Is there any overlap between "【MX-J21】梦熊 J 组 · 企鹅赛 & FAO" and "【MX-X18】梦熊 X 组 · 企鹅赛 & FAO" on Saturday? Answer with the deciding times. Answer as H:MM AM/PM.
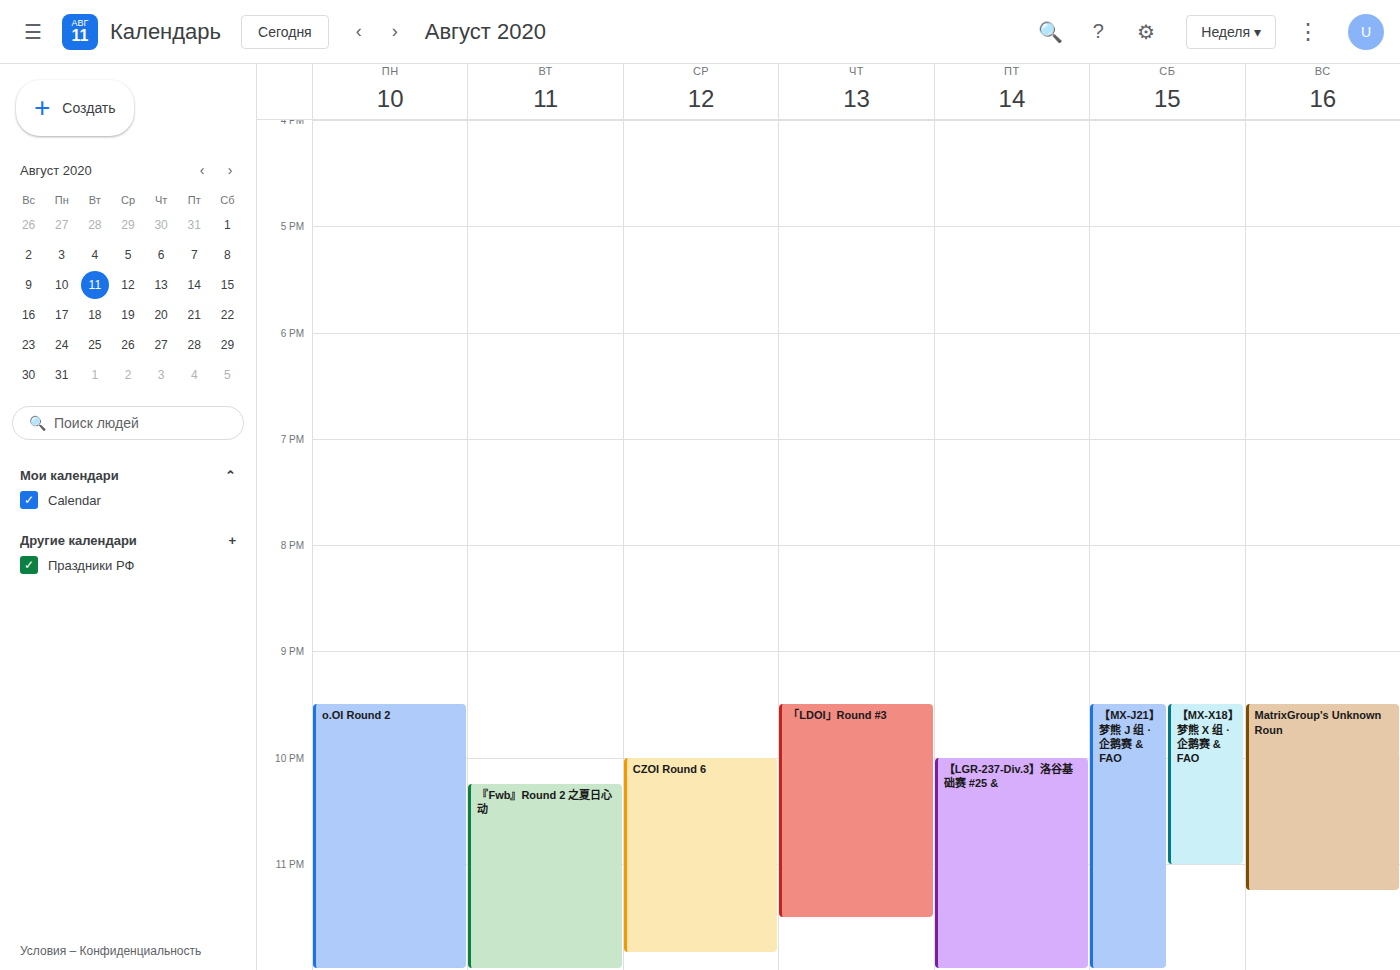
"【MX-J21】梦熊 J 组 · 企鹅赛 & FAO" starts at 9:30 PM, before "【MX-X18】梦熊 X 组 · 企鹅赛 & FAO" ends at 11:00 PM -- they overlap.